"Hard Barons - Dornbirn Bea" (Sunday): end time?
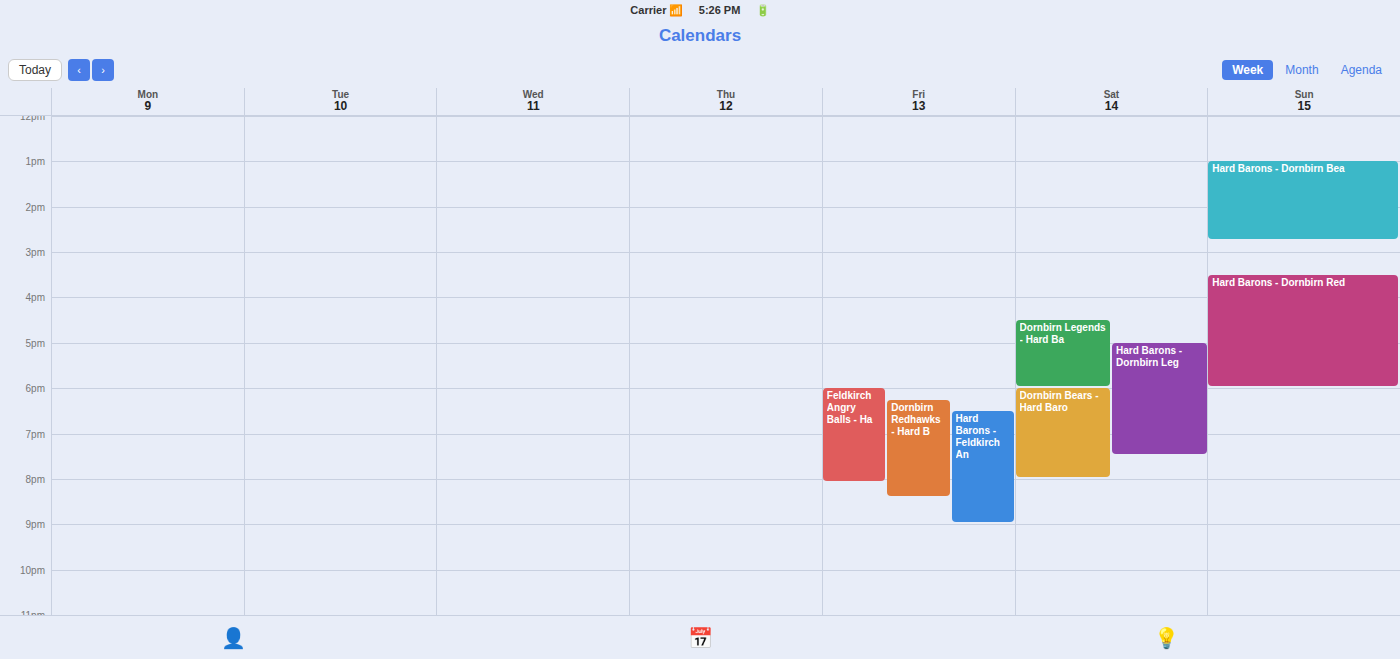
2:45 PM